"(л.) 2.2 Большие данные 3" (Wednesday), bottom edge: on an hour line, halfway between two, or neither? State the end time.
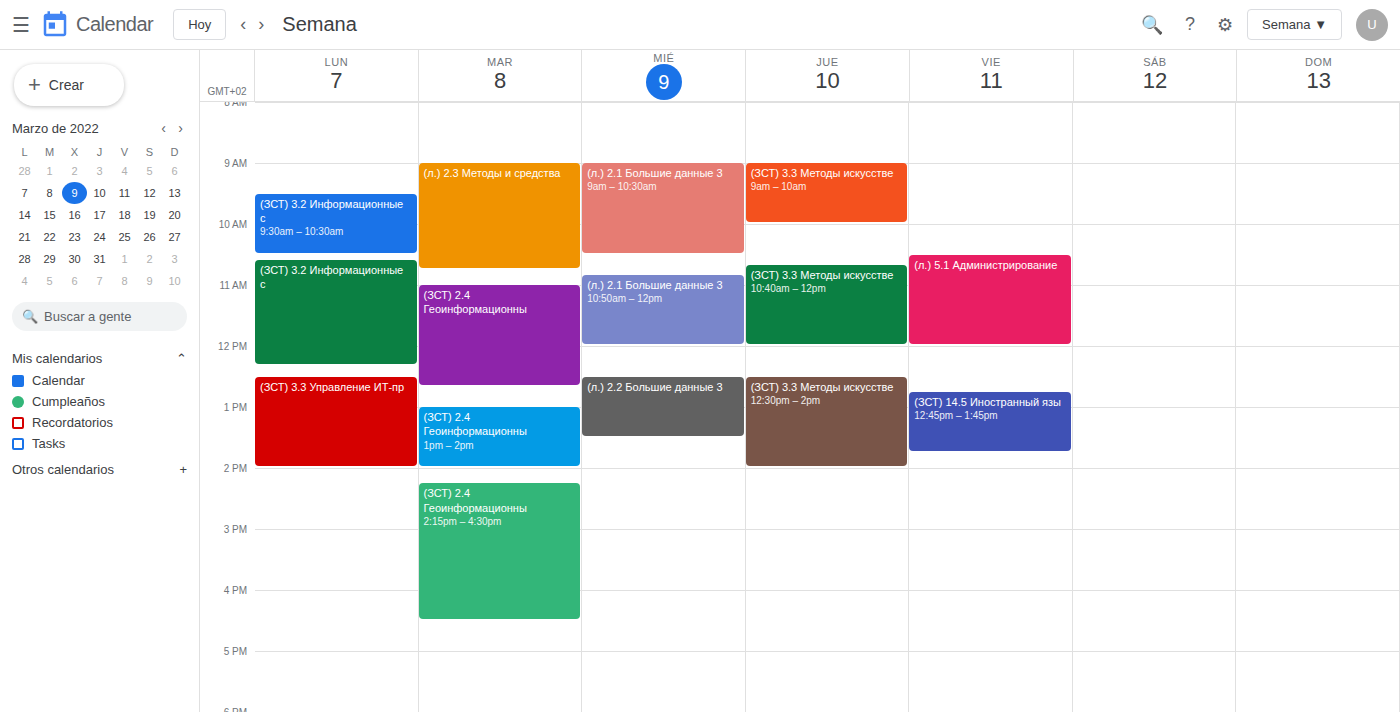
1:30 PM -- halfway between the 1 PM and 2 PM lines.